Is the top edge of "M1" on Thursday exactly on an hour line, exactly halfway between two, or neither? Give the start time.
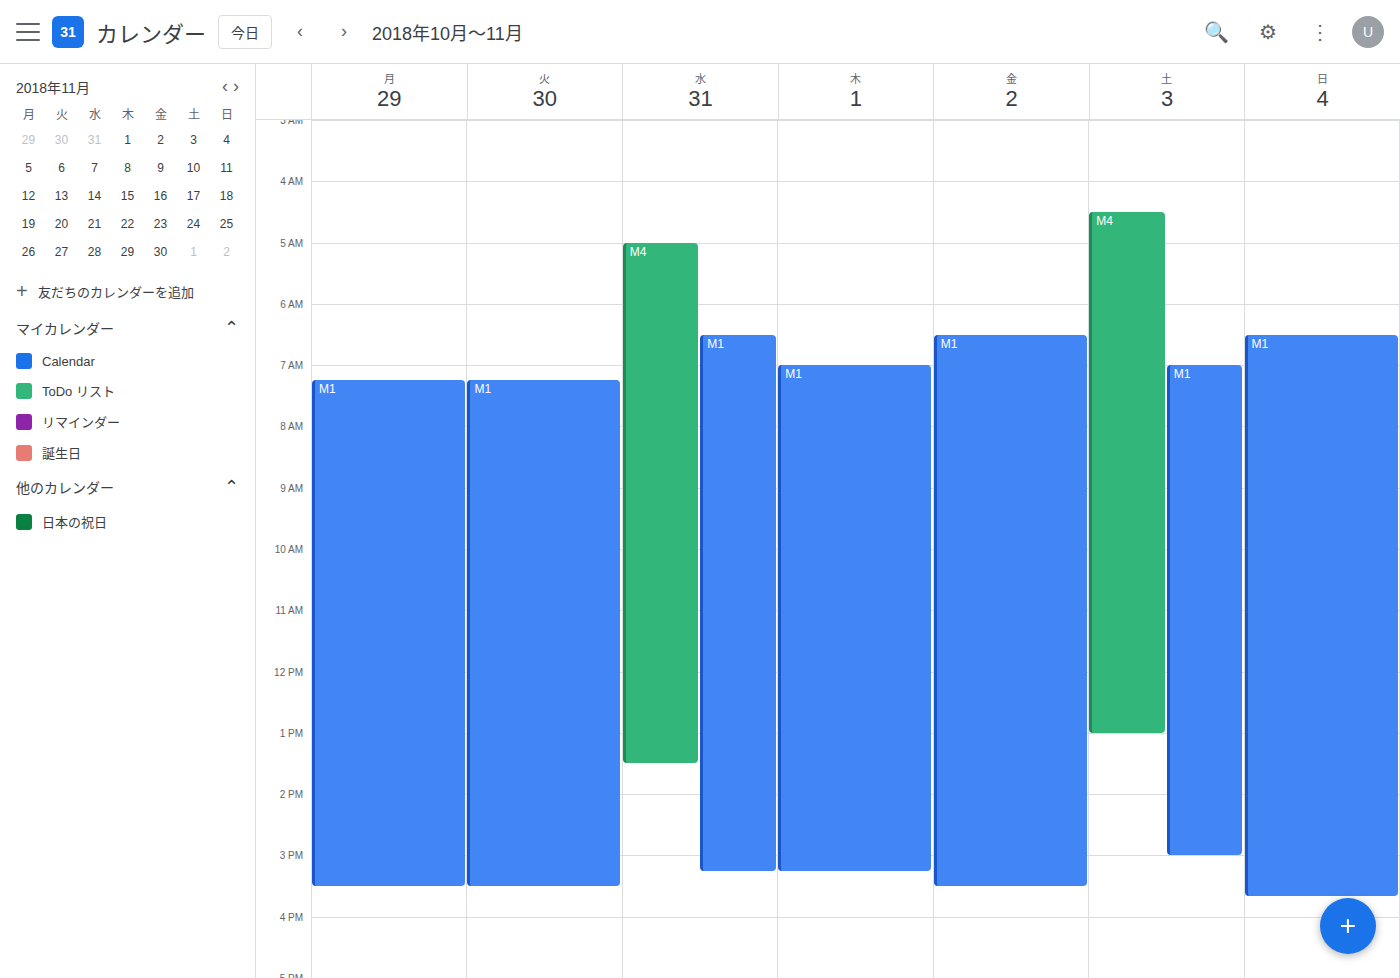
7:00 AM -- exactly on the 7 AM line.